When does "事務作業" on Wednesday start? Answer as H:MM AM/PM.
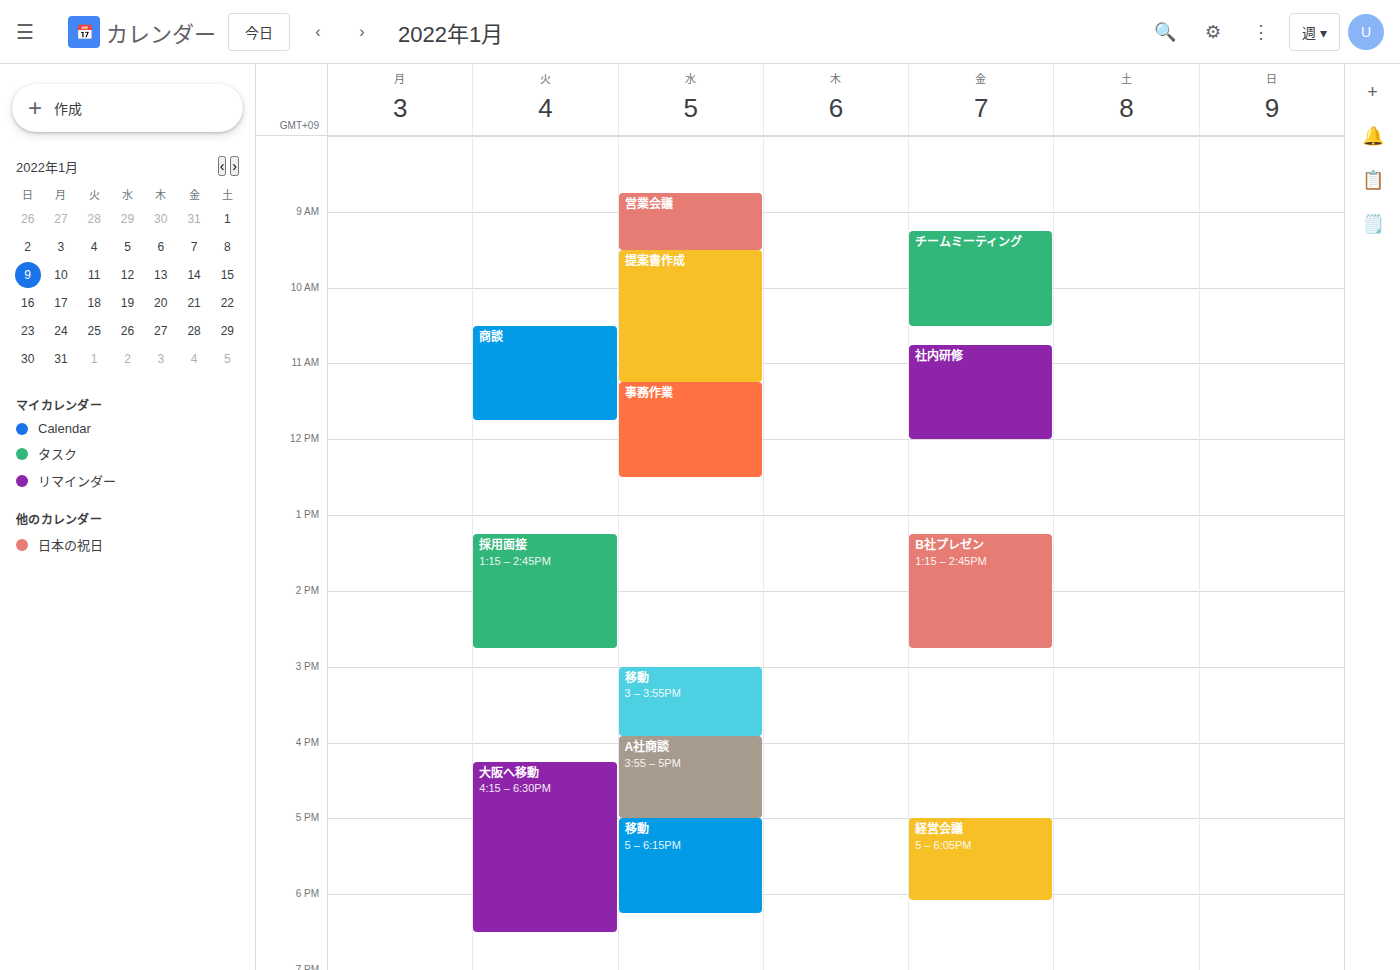
11:15 AM